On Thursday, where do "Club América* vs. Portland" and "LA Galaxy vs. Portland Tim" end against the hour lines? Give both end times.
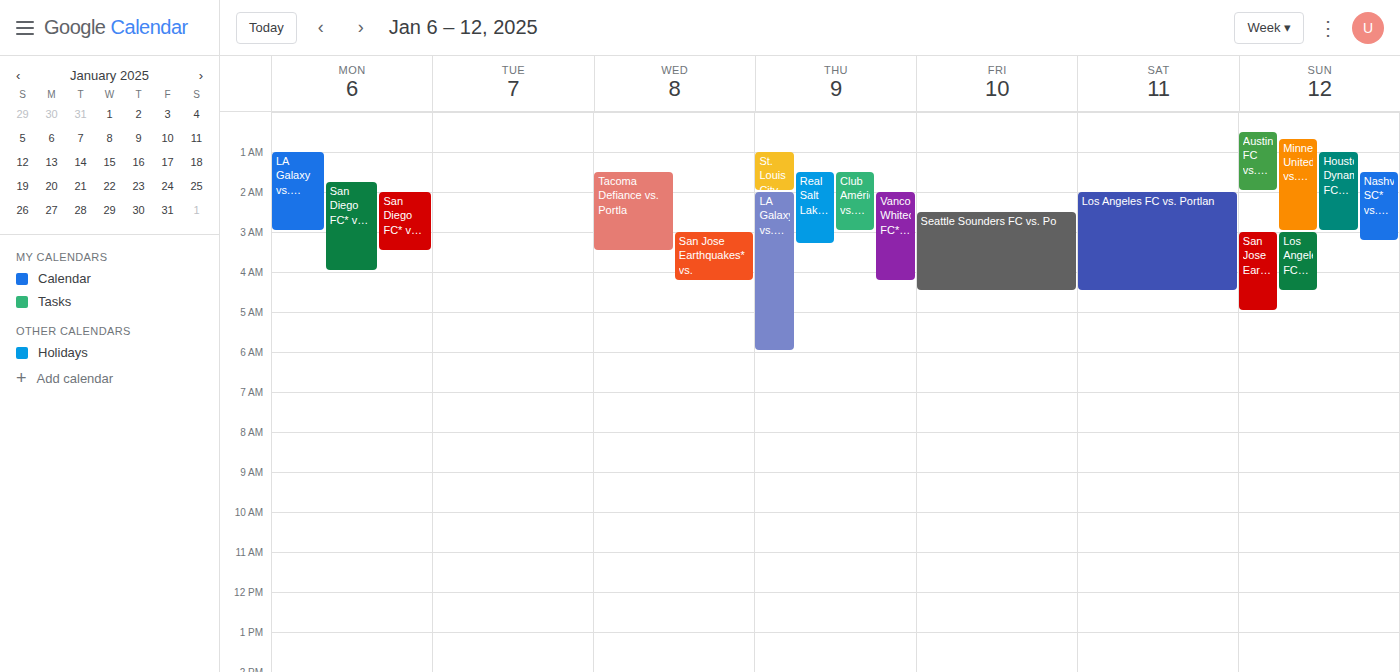
"Club América* vs. Portland": 3:00 AM, exactly on the 3 AM line. "LA Galaxy vs. Portland Tim": 6:00 AM, exactly on the 6 AM line.